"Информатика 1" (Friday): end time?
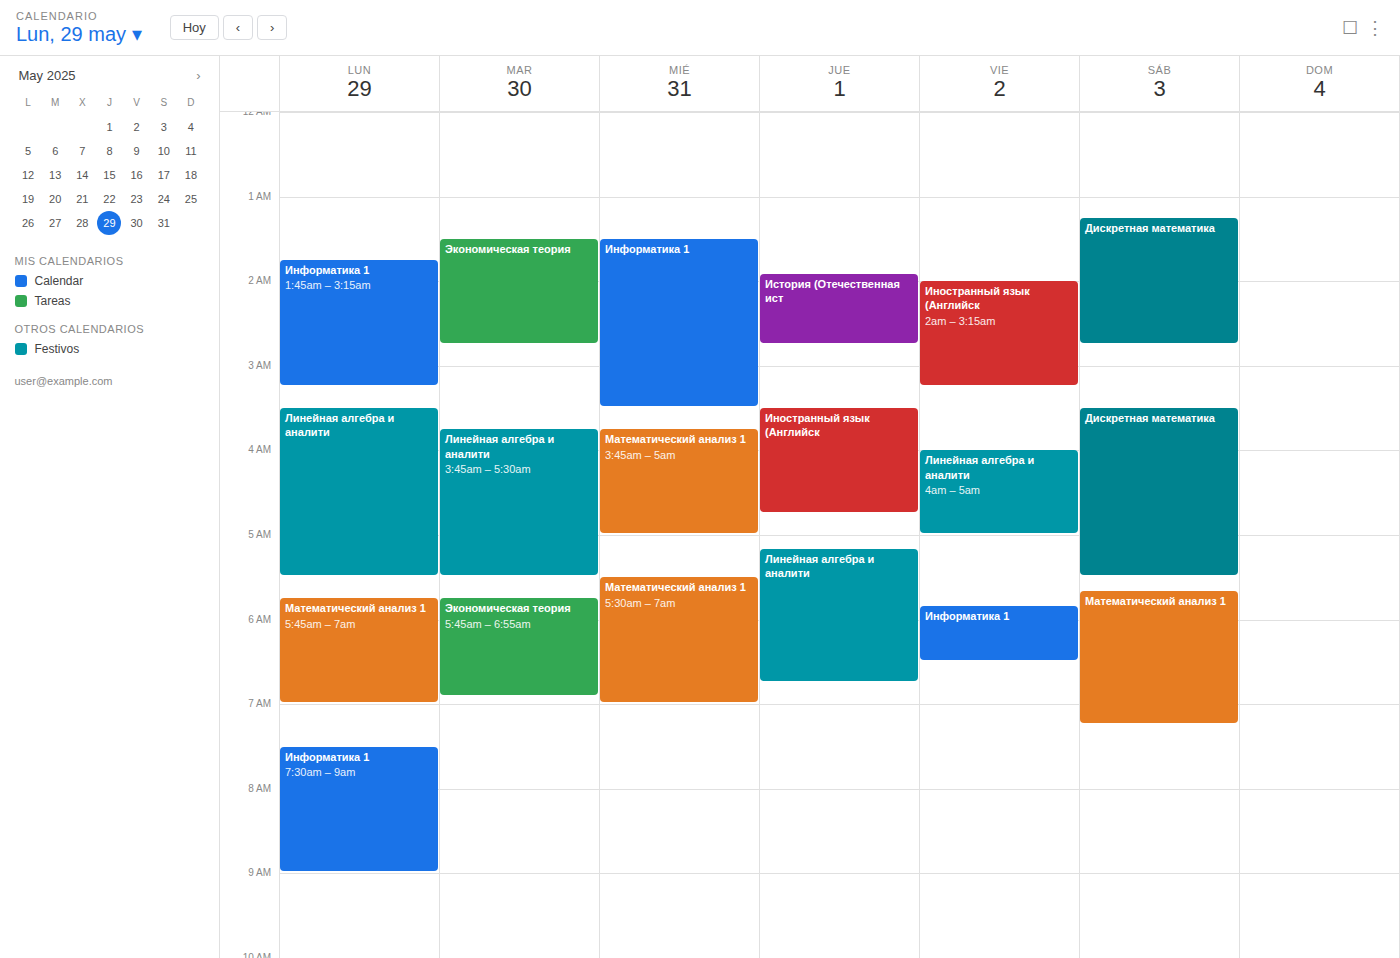
06:30